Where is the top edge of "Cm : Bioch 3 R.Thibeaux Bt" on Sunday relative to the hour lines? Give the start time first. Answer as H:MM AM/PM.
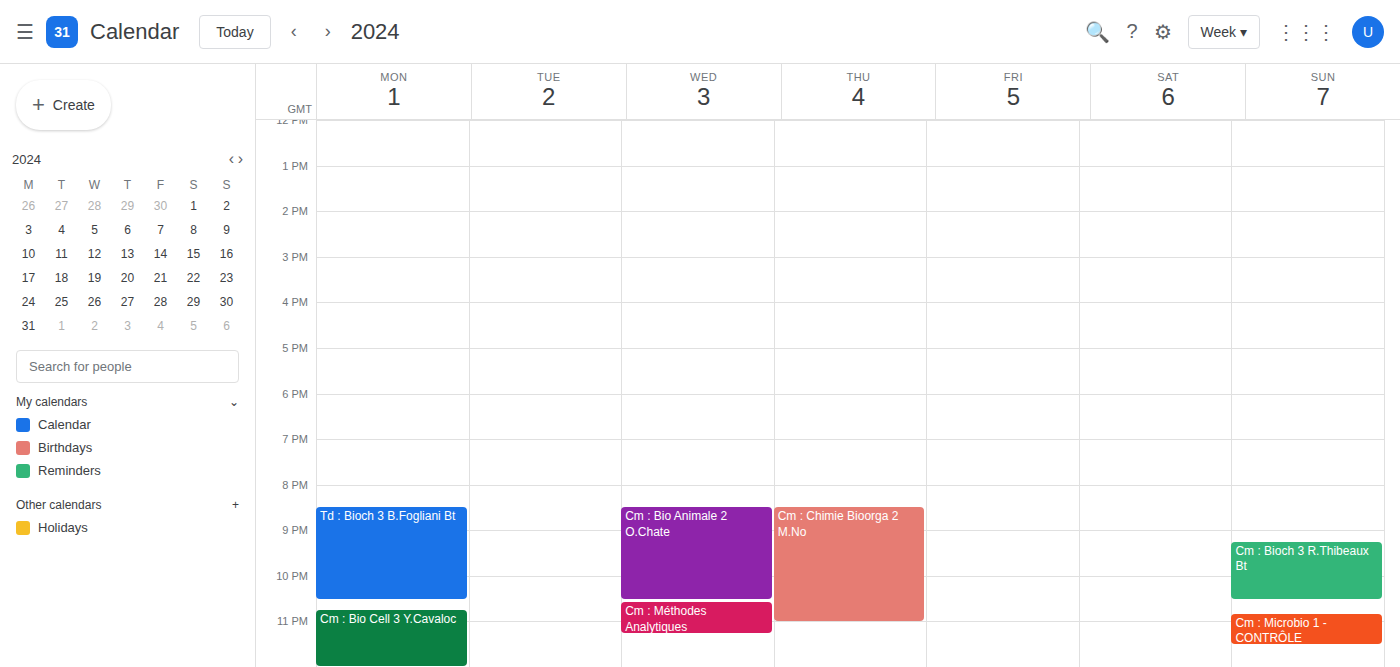
9:15 PM -- neither: a quarter of the way from the 9 PM line to the 10 PM line.